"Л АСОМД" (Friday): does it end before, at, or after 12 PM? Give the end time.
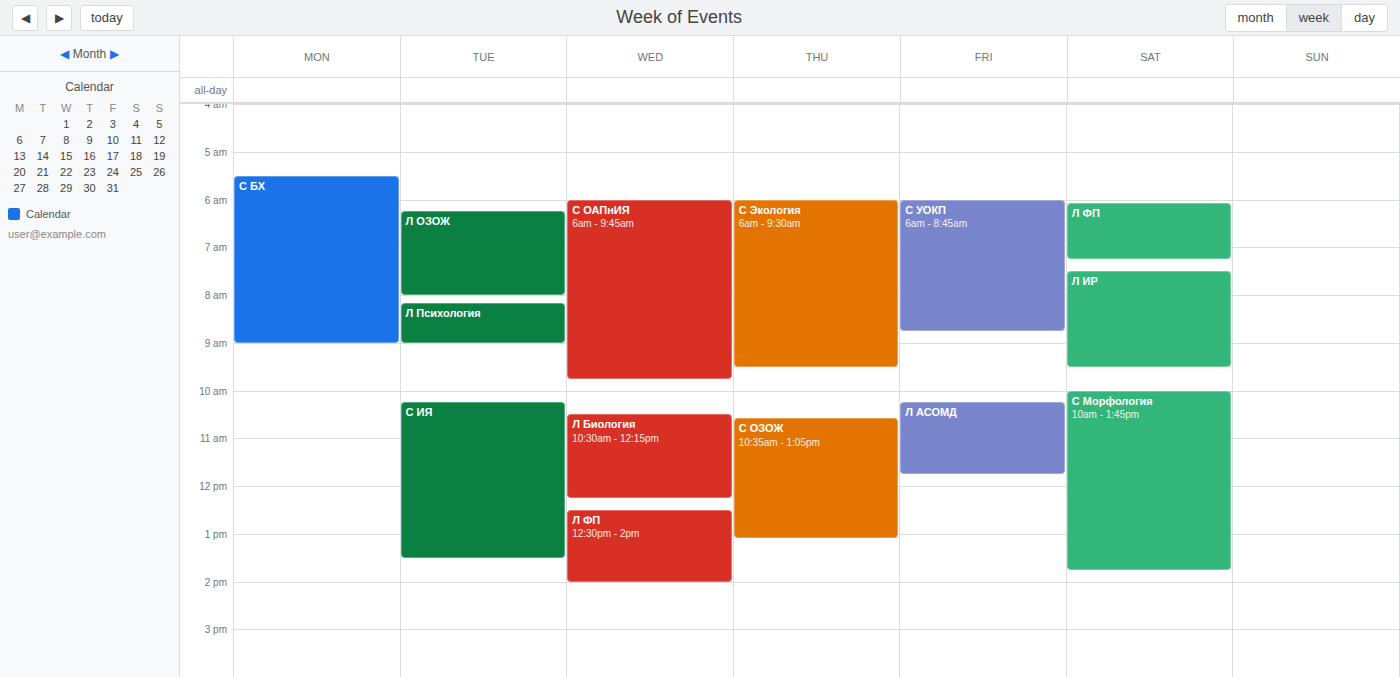
11:45 AM -- before 12 PM, 15 minutes above the 12 PM line.